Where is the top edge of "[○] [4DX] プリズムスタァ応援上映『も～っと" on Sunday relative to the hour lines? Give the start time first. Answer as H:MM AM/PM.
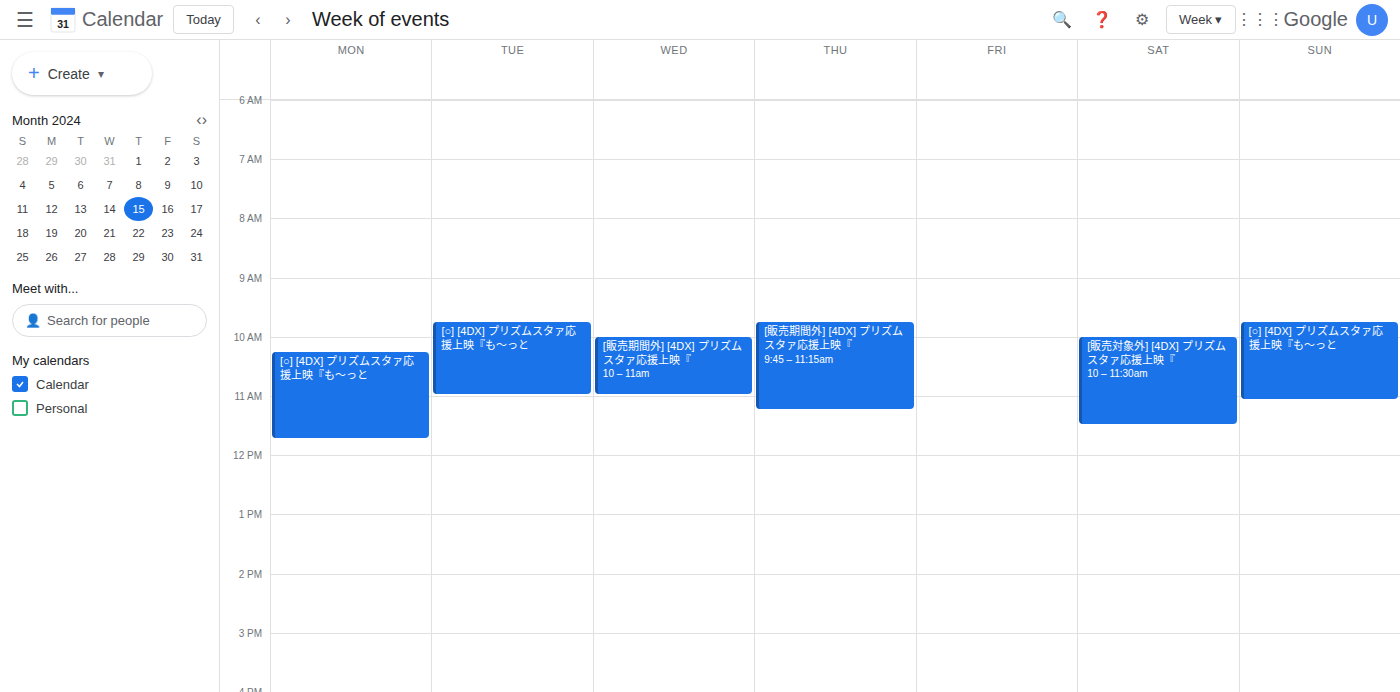
9:45 AM -- neither: three quarters of the way from the 9 AM line to the 10 AM line.